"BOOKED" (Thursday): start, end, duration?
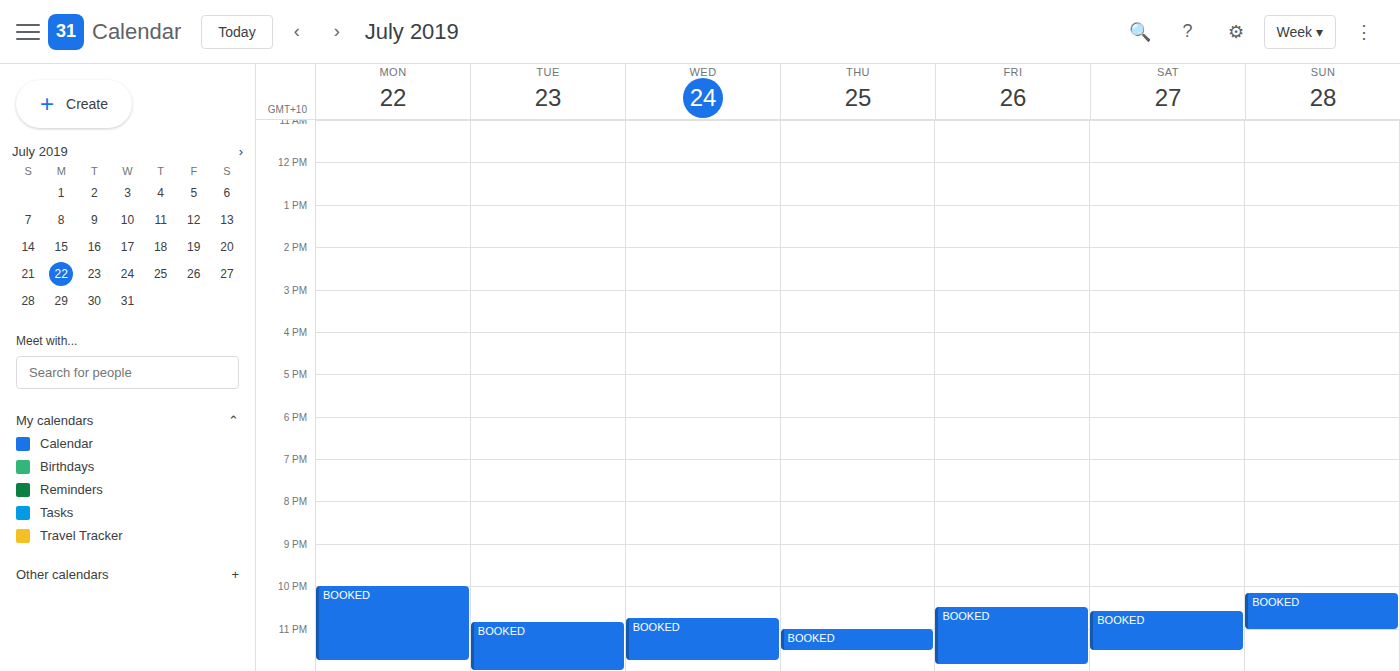
11:00 PM to 11:30 PM, 30 minutes